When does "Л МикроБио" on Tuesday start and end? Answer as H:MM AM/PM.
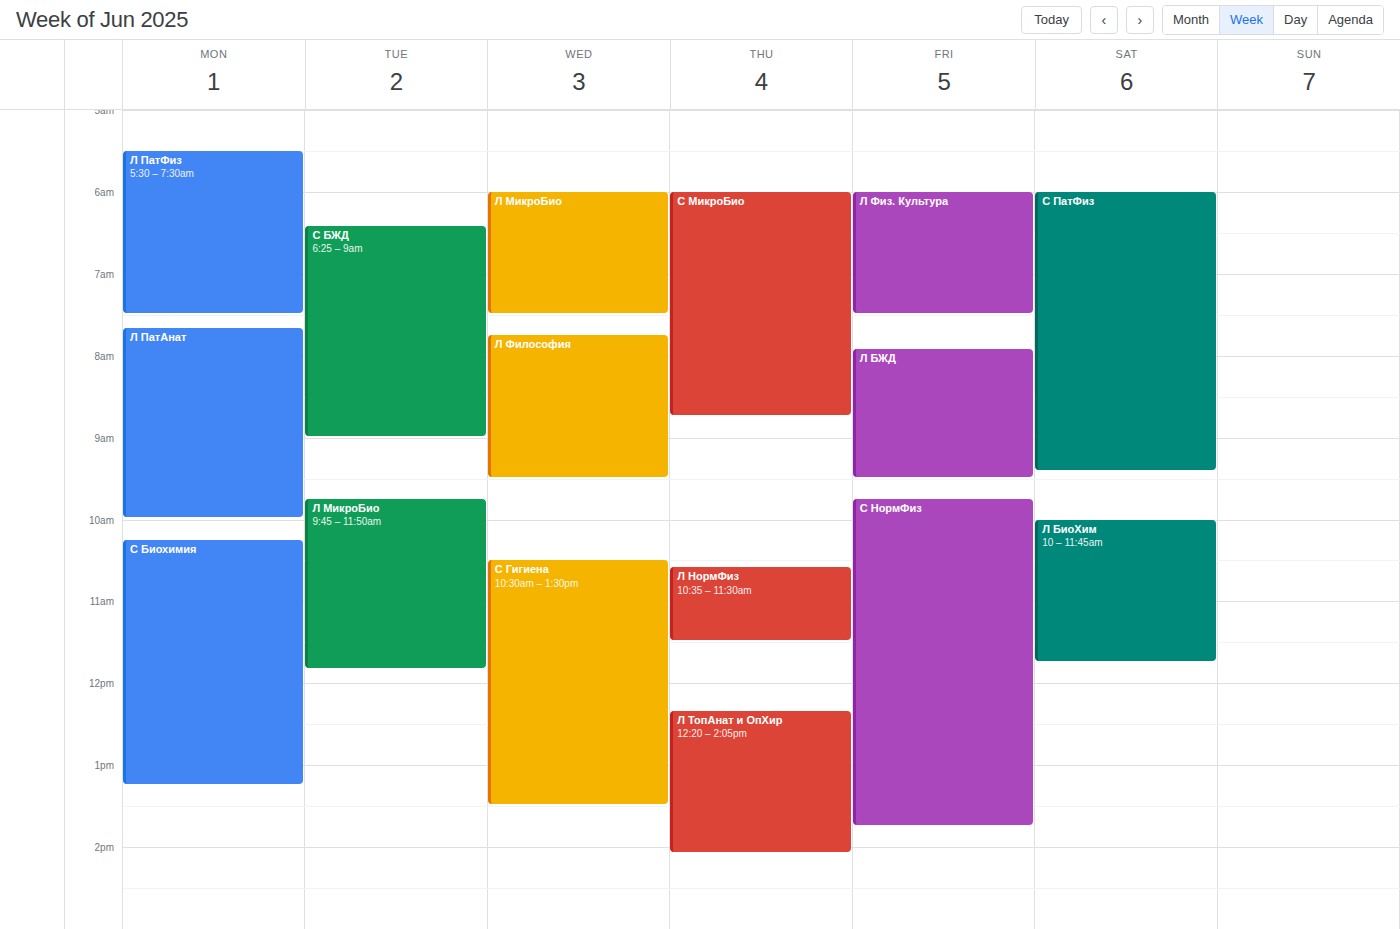
9:45 AM to 11:50 AM